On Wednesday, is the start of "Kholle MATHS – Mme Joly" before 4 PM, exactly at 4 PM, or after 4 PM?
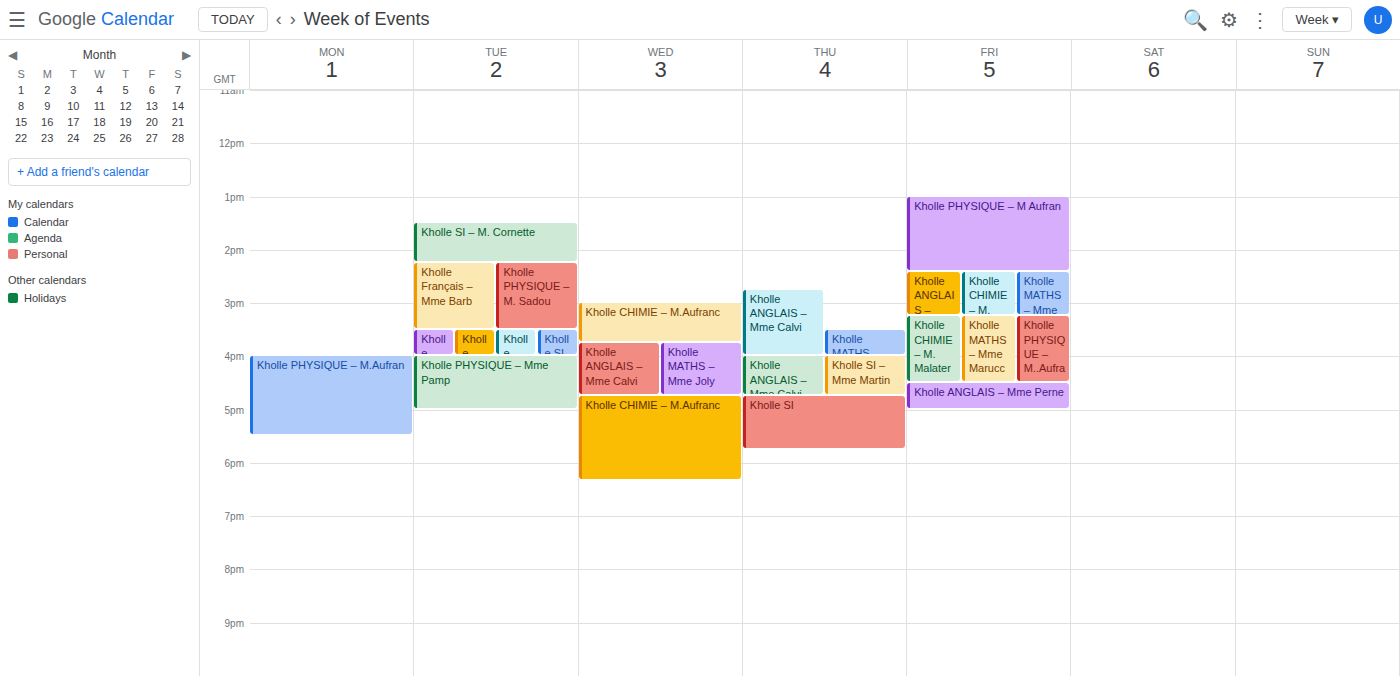
3:45 PM -- before 4 PM, 15 minutes above the 4 PM line.